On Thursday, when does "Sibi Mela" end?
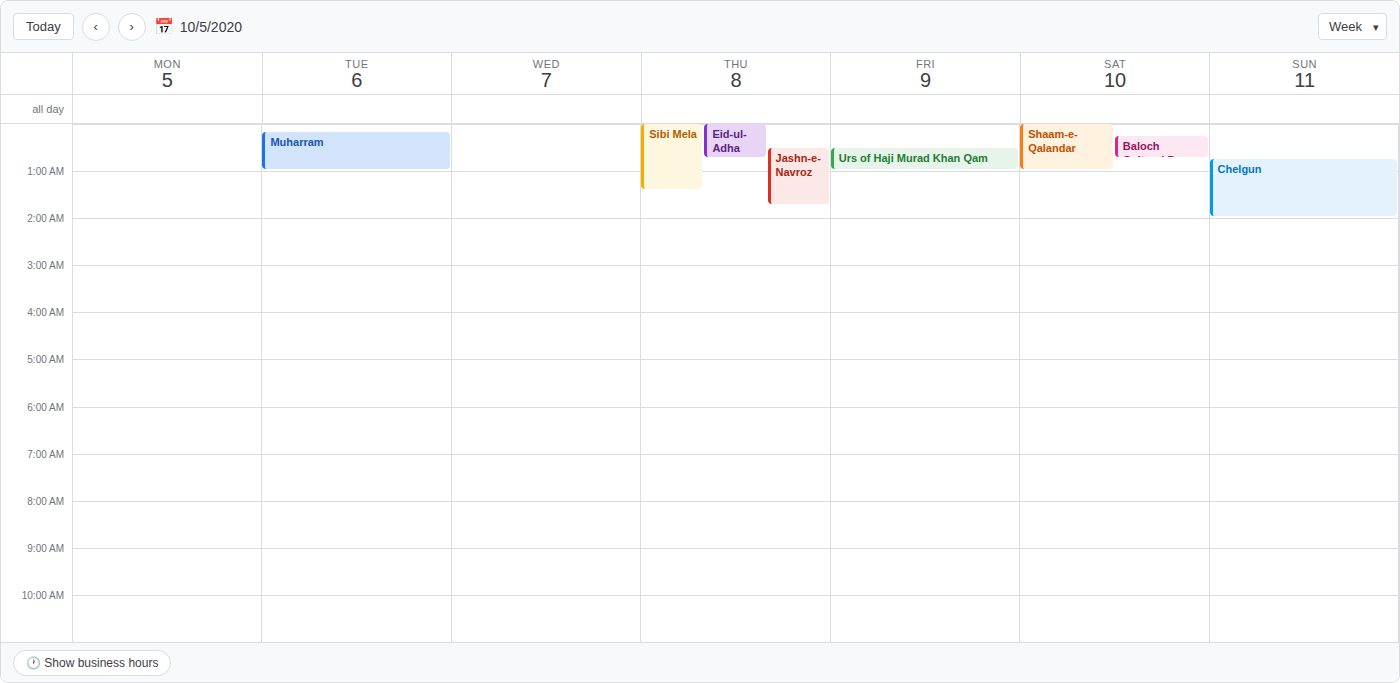
1:25 AM